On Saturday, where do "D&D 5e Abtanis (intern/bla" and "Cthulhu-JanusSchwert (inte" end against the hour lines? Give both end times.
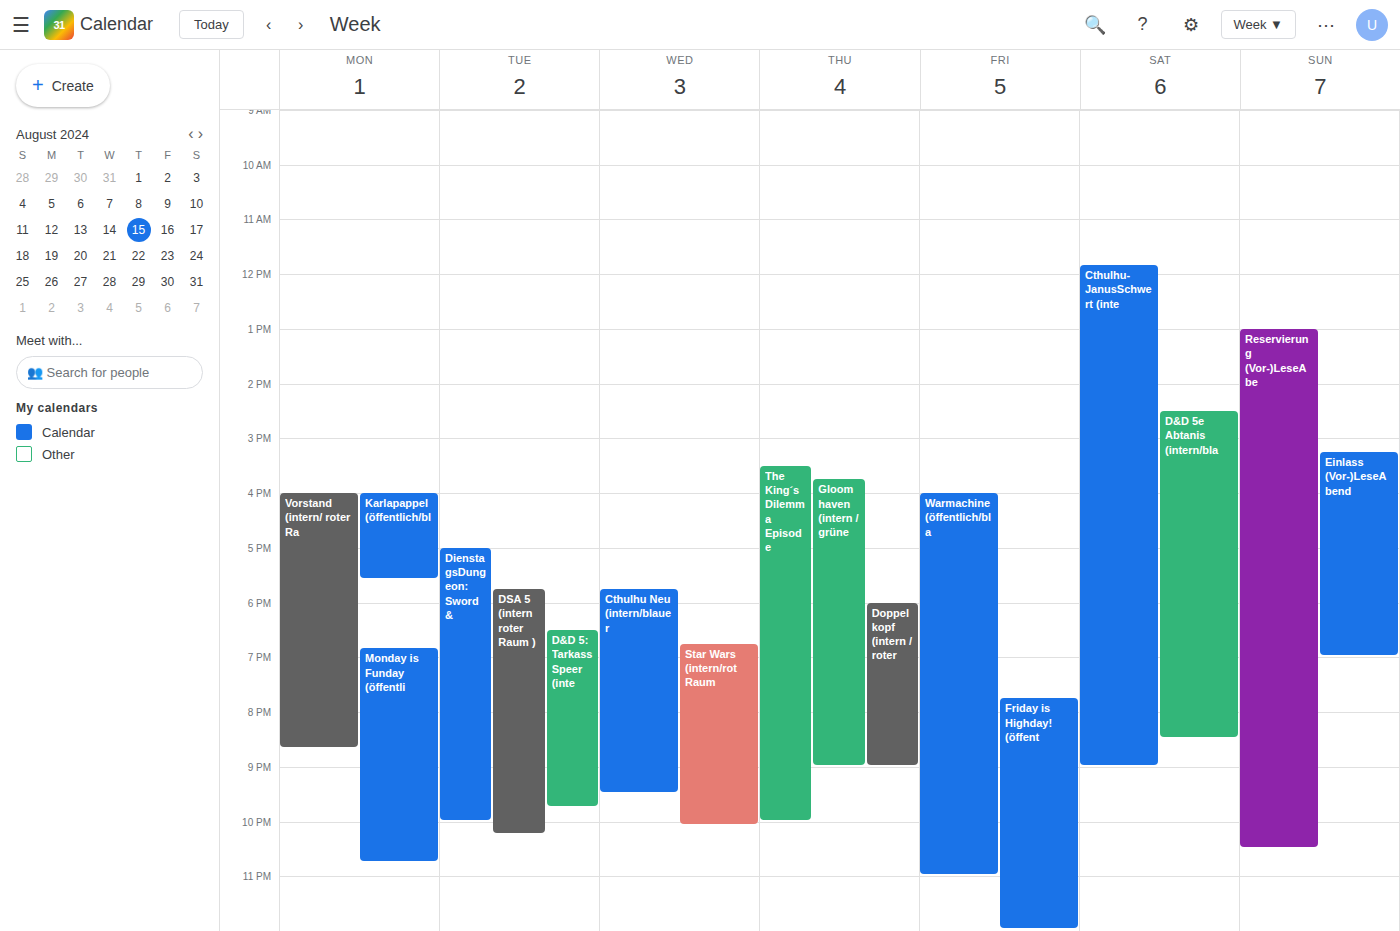
"D&D 5e Abtanis (intern/bla": 8:30 PM, halfway between the 8 PM and 9 PM lines. "Cthulhu-JanusSchwert (inte": 9:00 PM, exactly on the 9 PM line.